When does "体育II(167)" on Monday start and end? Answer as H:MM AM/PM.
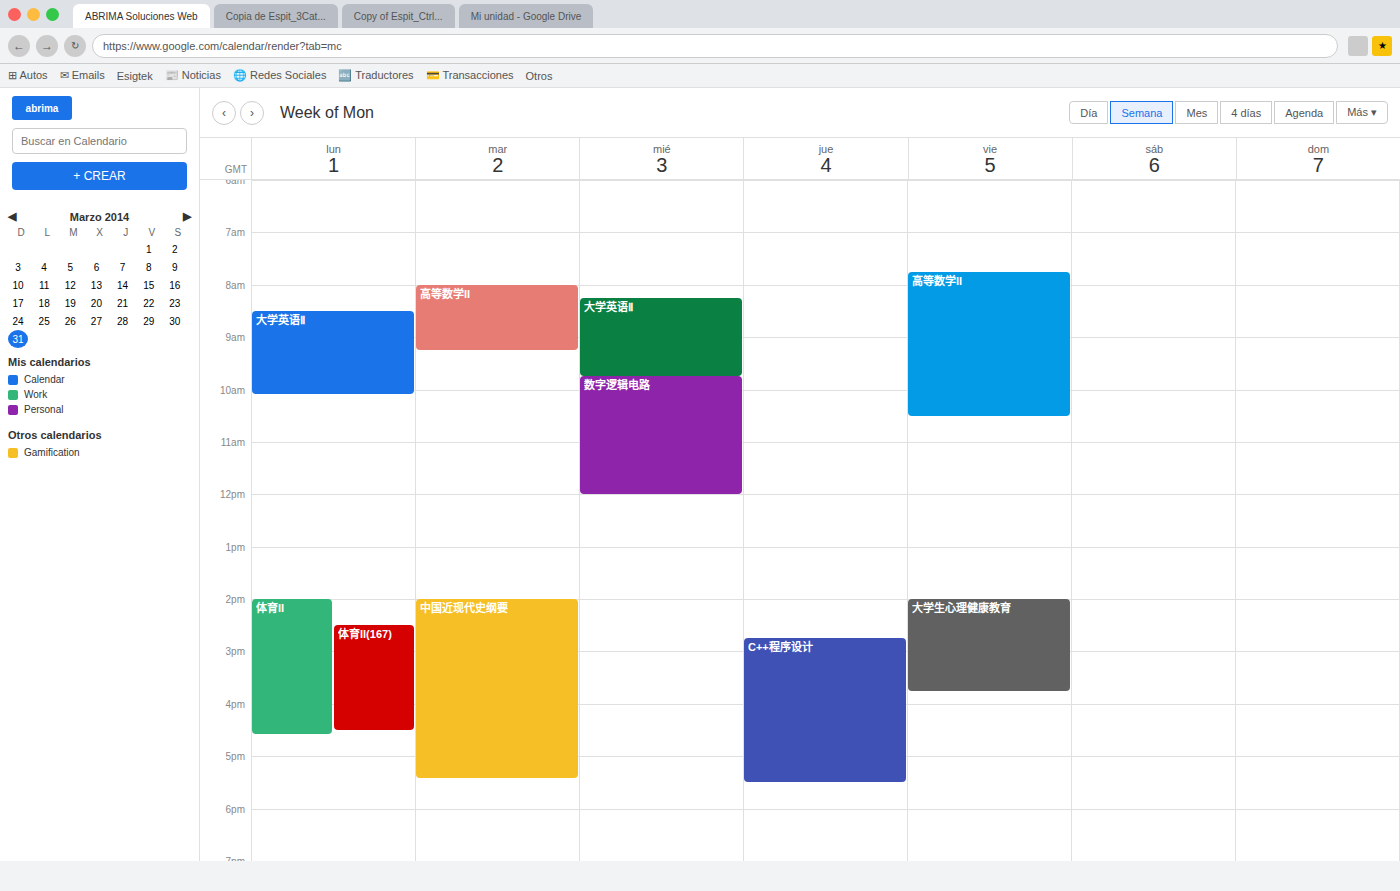
2:30 PM to 4:30 PM